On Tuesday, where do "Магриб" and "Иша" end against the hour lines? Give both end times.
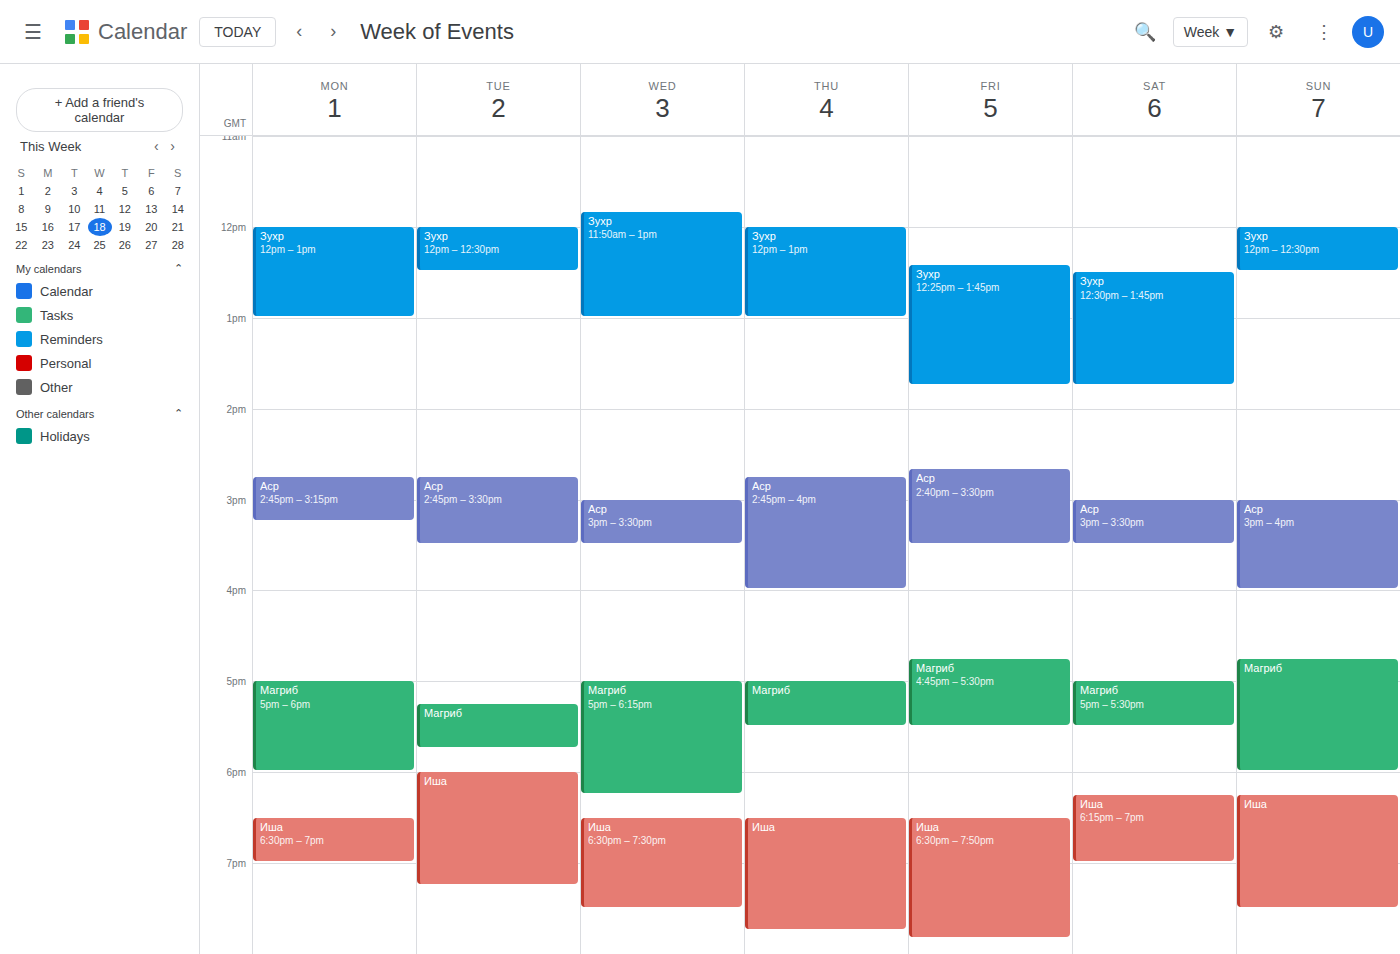
"Магриб": 17:45, neither: three quarters of the way from the 17:00 line to the 18:00 line. "Иша": 19:15, neither: a quarter of the way from the 19:00 line to the 20:00 line.